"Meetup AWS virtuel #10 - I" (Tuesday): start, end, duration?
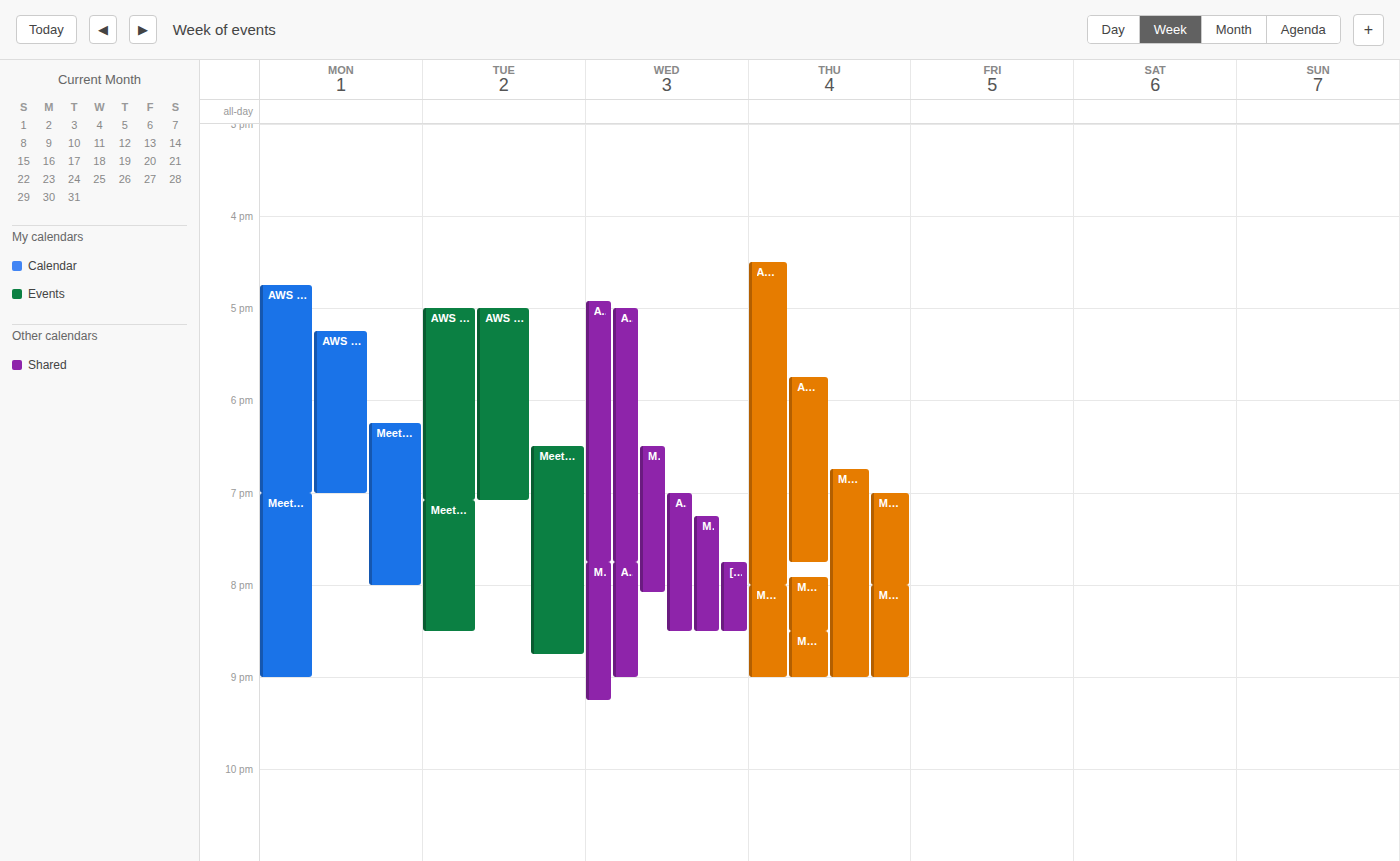
7:05 PM to 8:30 PM, 1 hour 25 minutes